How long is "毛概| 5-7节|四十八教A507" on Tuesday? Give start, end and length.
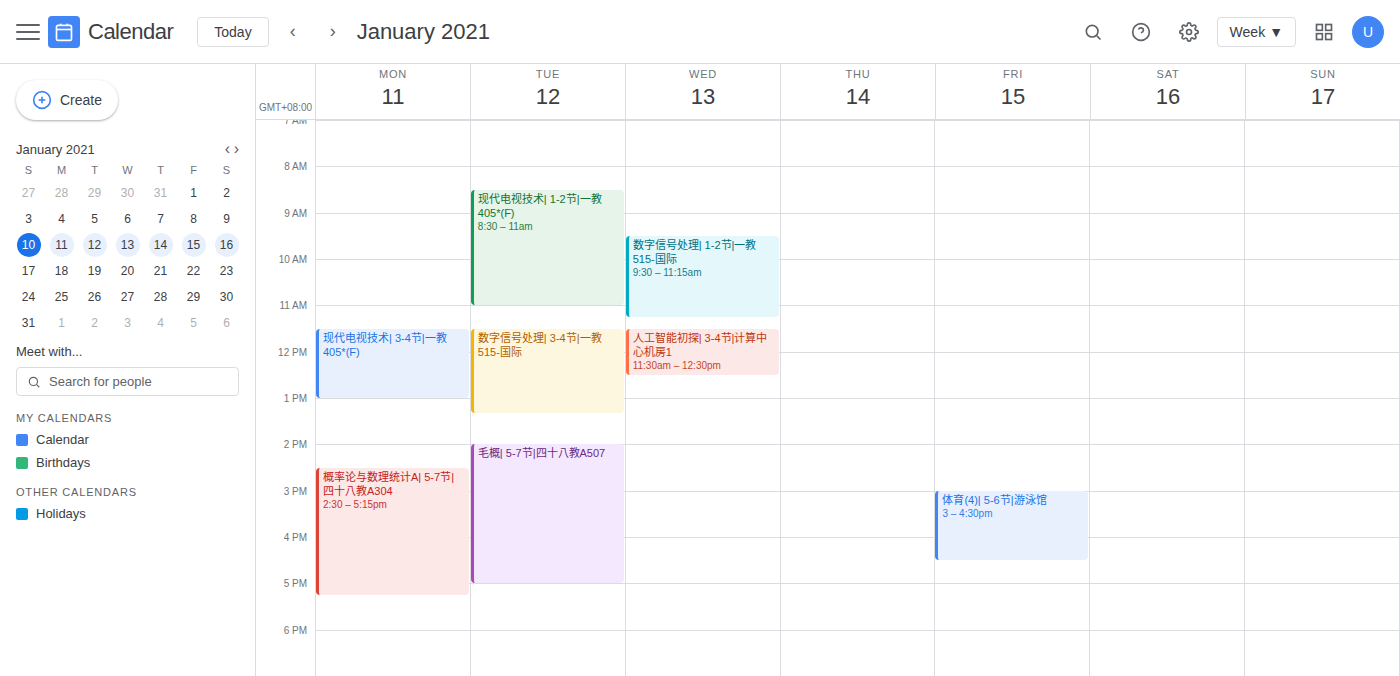
2:00 PM to 5:00 PM, 3 hours